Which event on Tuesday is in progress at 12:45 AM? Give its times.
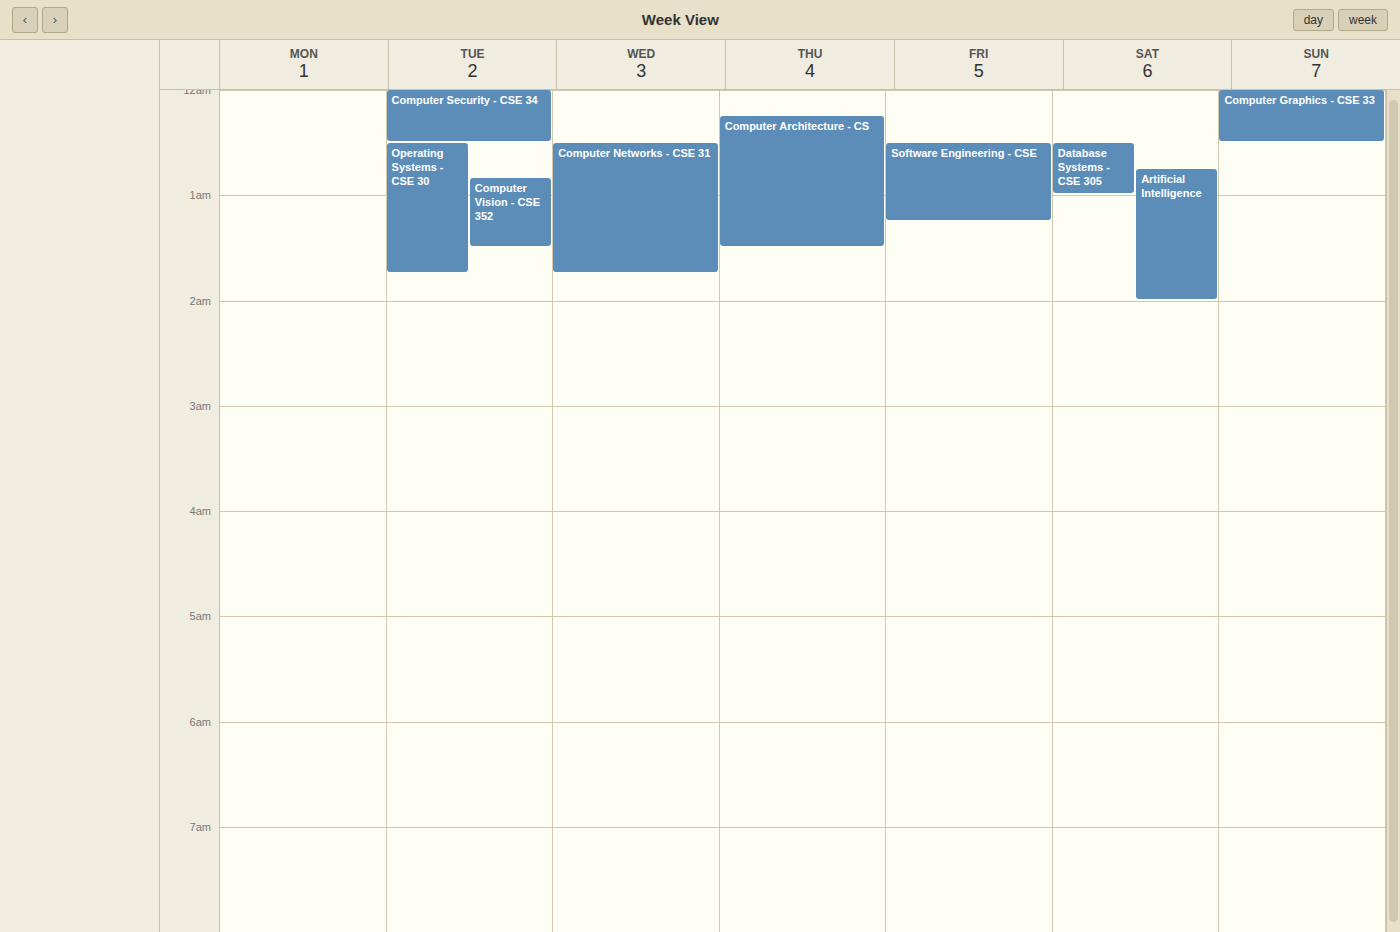
"Operating Systems - CSE 30", 12:30 AM to 1:45 AM